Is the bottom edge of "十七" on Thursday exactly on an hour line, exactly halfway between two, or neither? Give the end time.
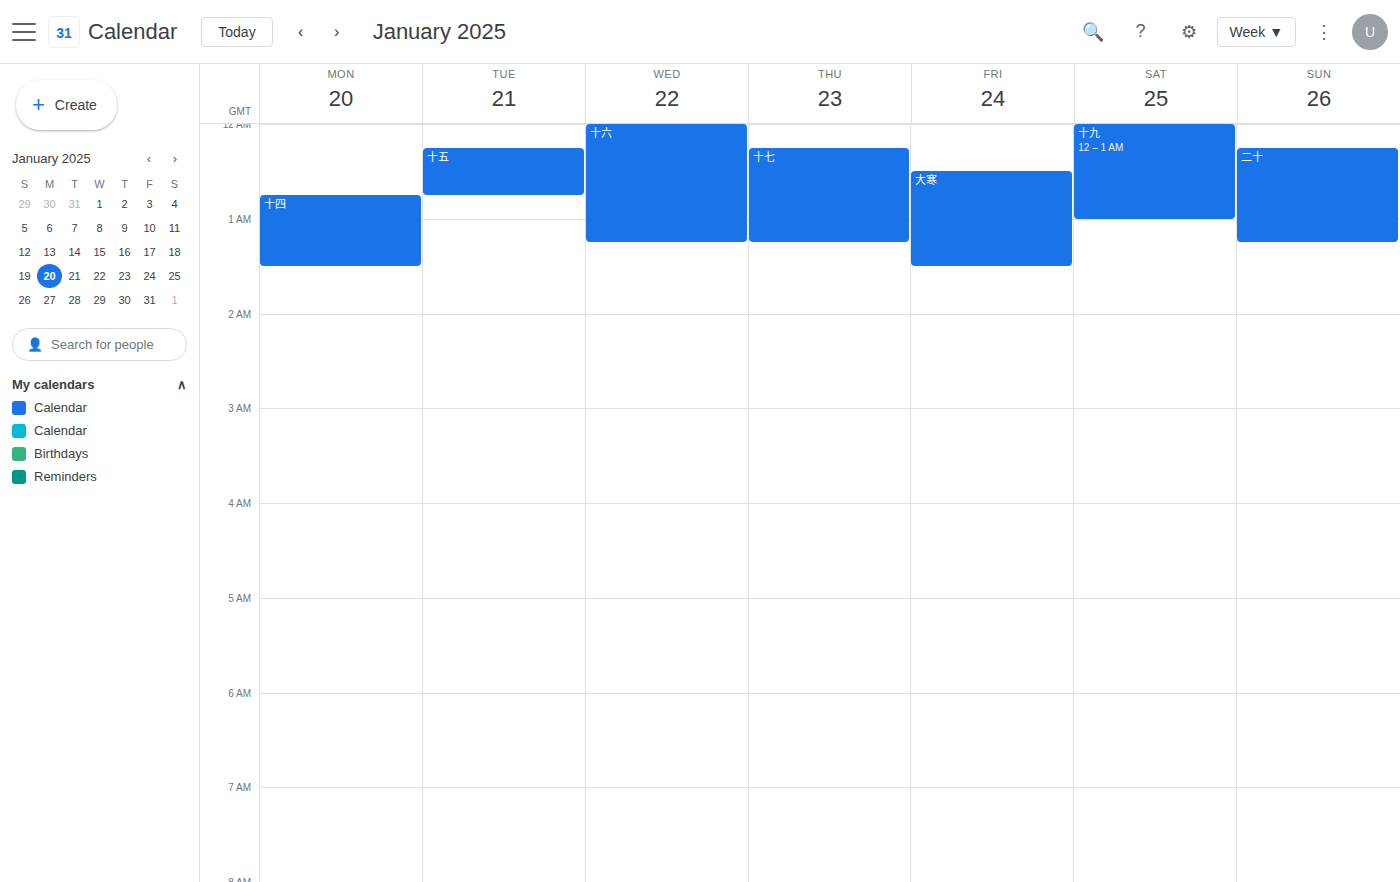
1:15 AM -- neither: a quarter of the way from the 1 AM line to the 2 AM line.